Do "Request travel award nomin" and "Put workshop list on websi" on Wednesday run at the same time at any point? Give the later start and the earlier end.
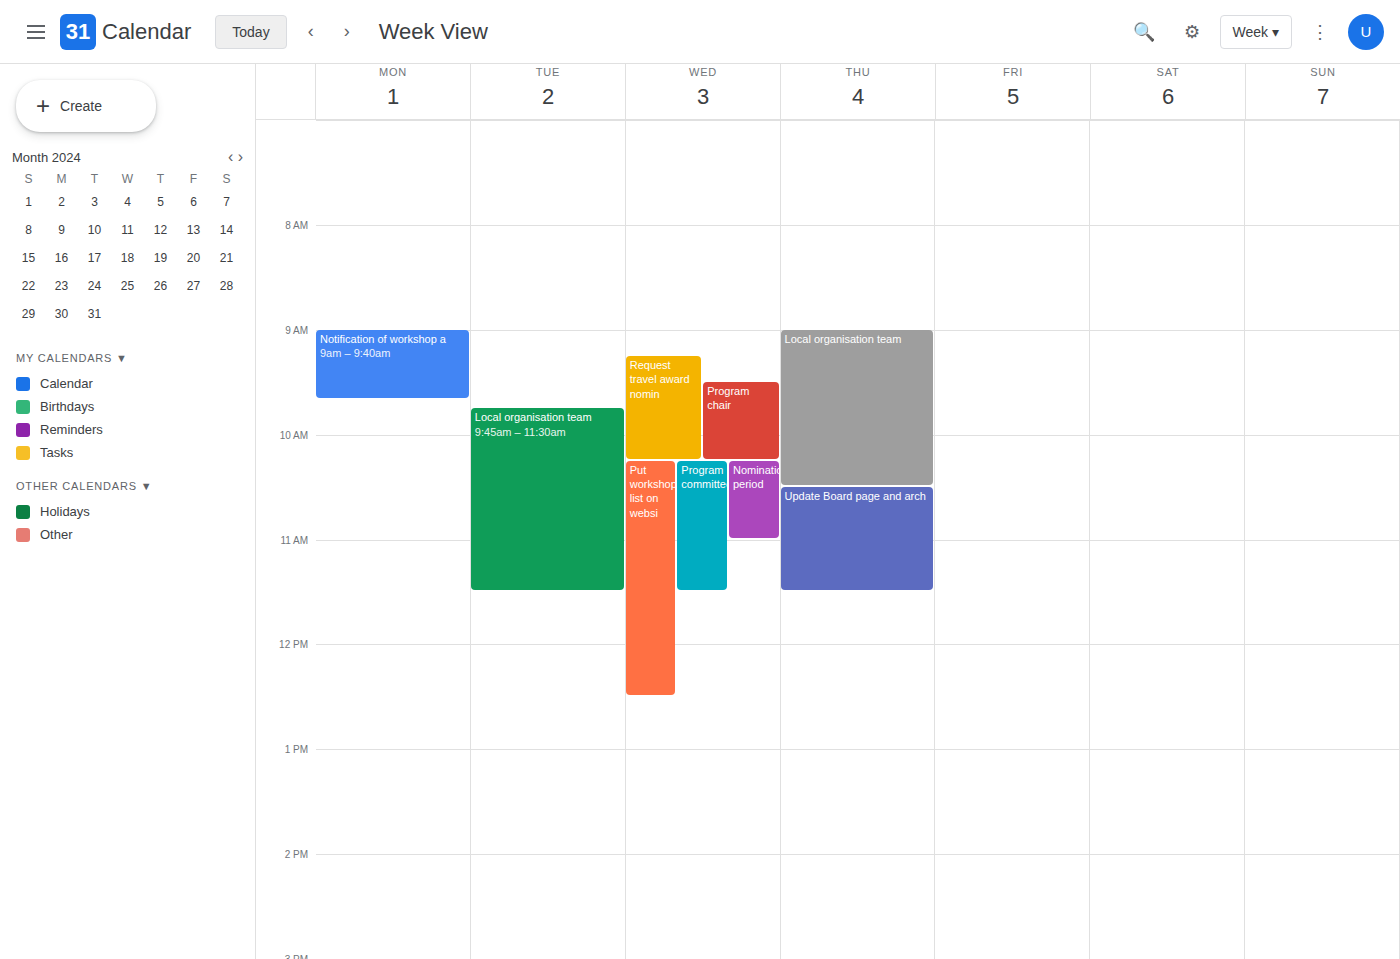
"Request travel award nomin" ends at 10:15 AM, exactly when "Put workshop list on websi" starts -- they touch but do not overlap.